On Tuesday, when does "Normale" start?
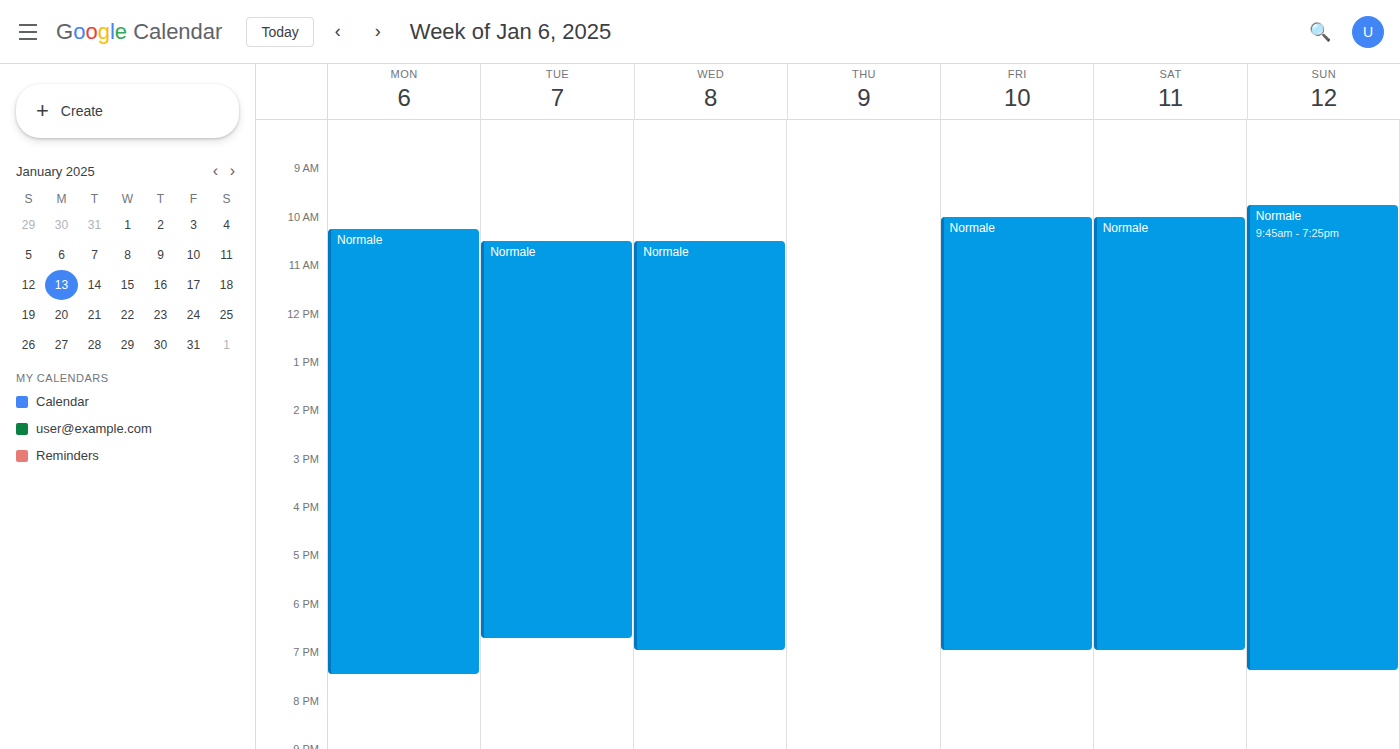
10:30 AM